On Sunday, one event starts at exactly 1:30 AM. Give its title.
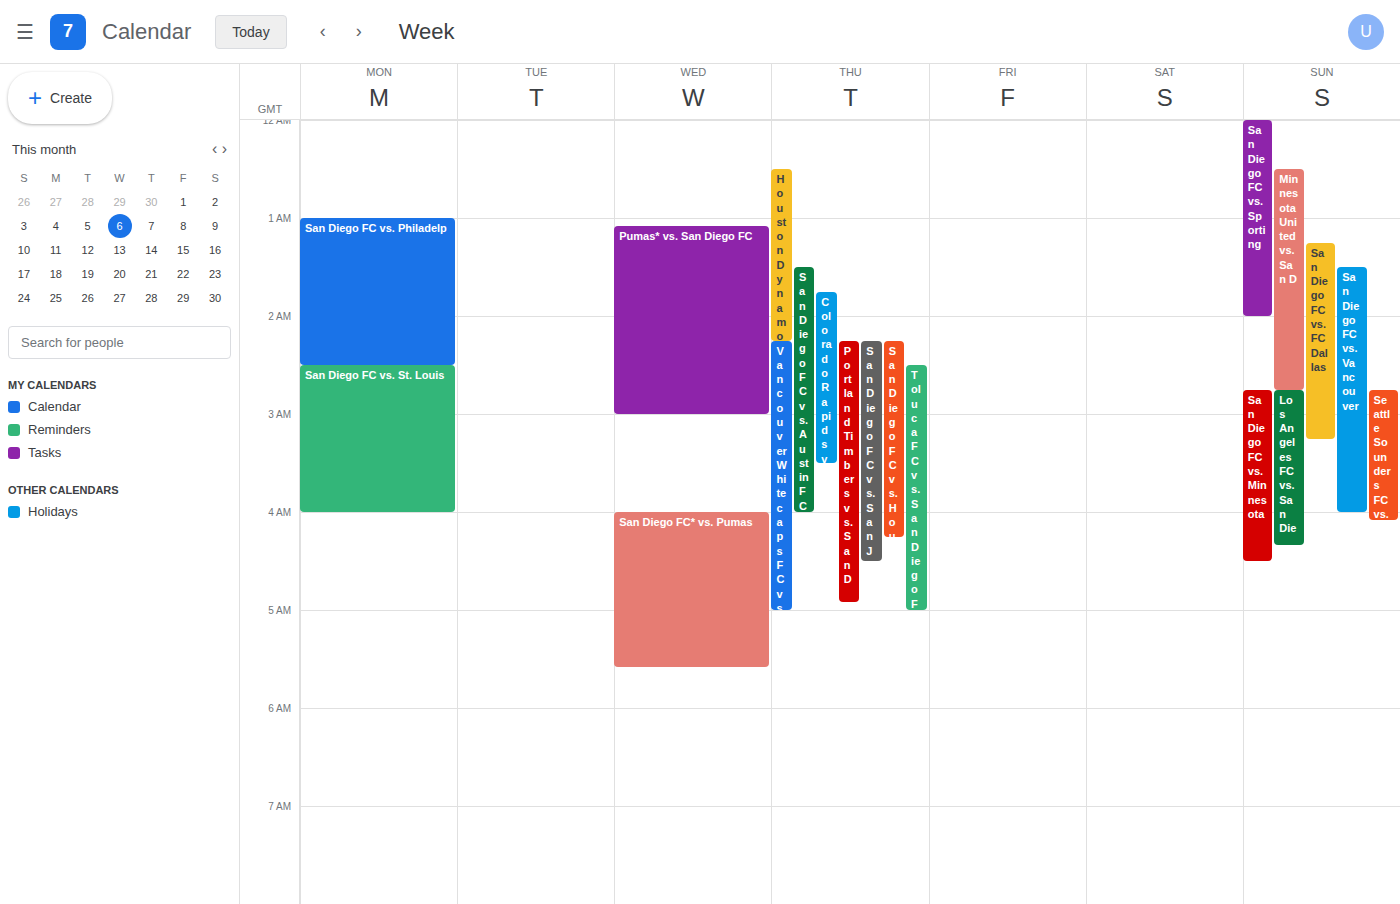
"San Diego FC vs. Vancouver"